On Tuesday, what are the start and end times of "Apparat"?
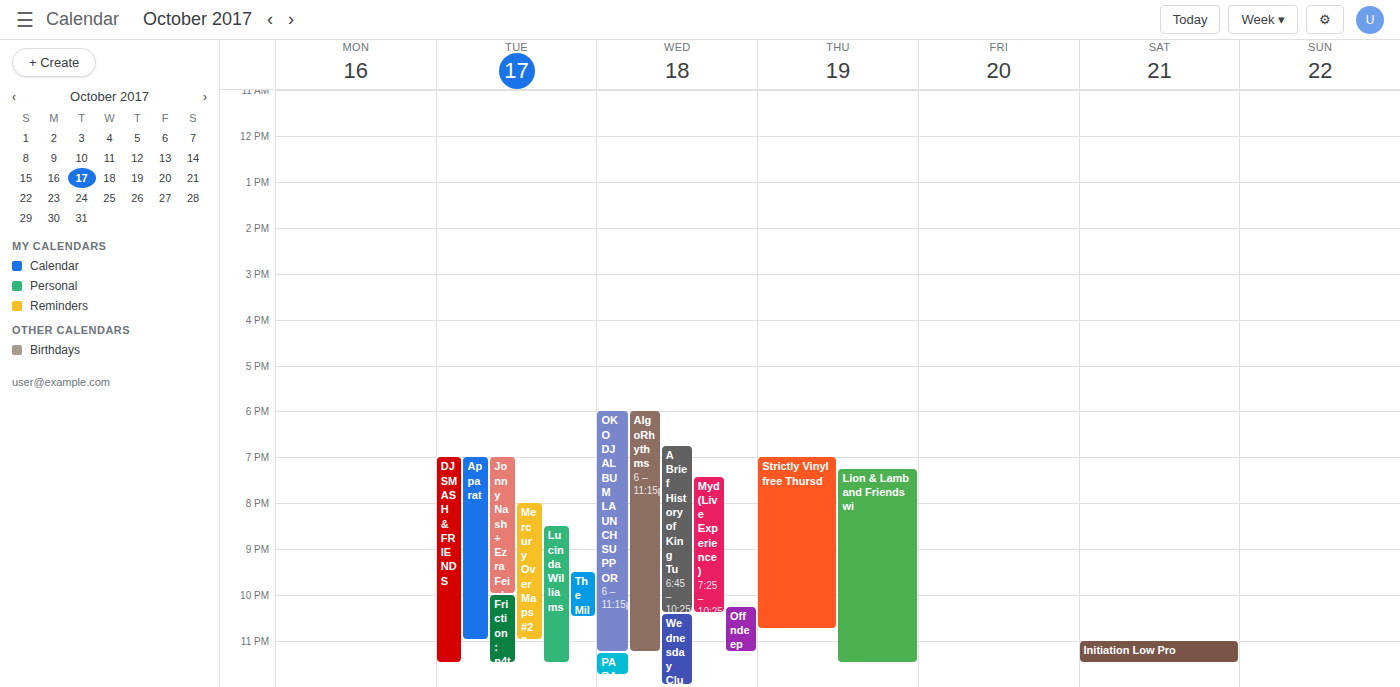
7:00 PM to 11:00 PM